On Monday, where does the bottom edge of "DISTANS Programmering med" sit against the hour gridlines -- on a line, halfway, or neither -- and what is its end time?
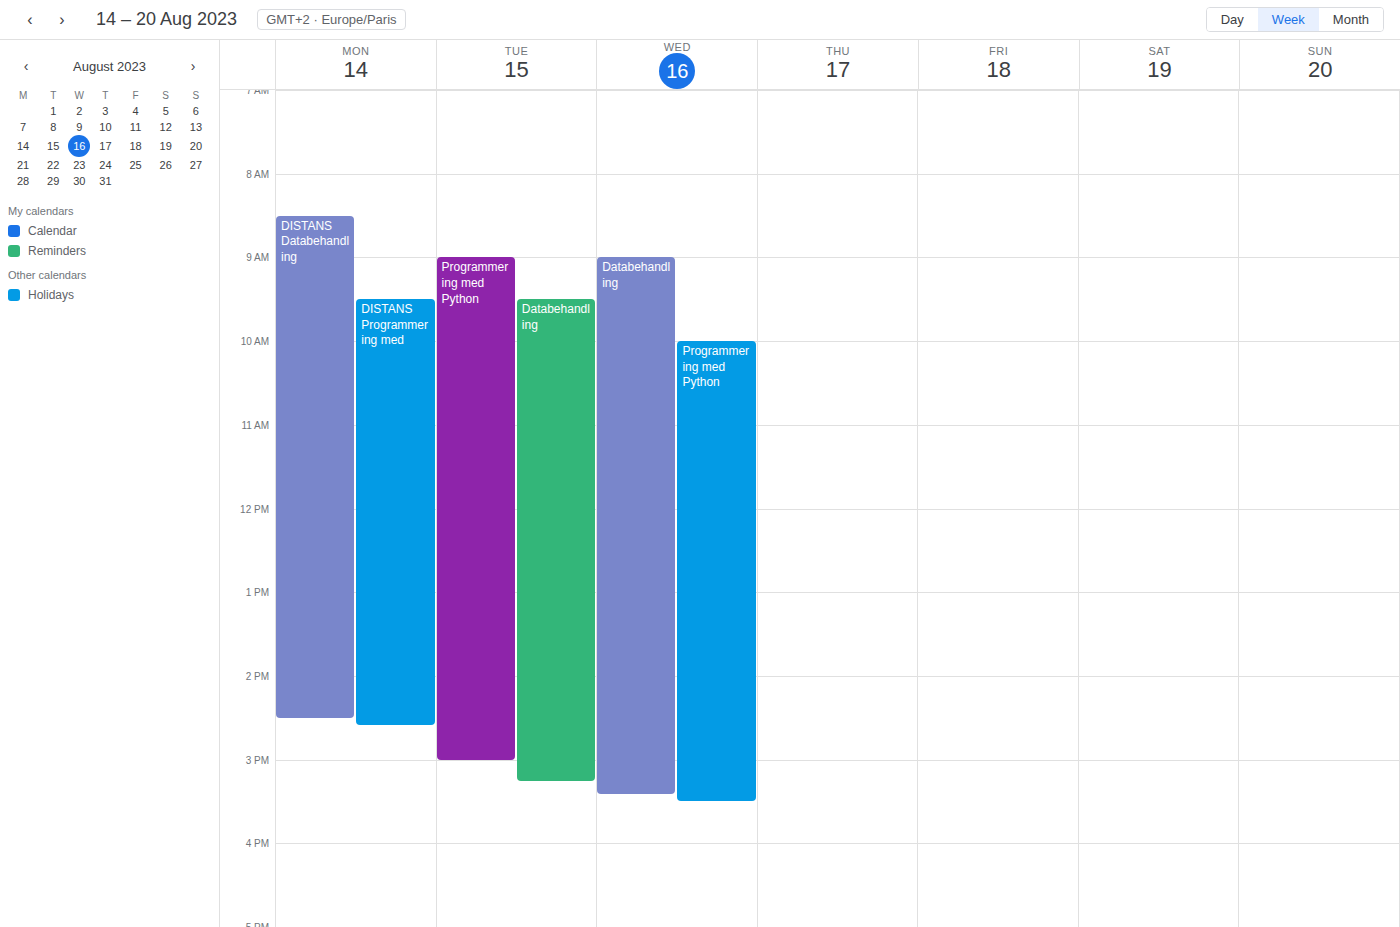
2:35 PM -- neither: 35 minutes below the 2 PM line and 25 minutes above the 3 PM line.